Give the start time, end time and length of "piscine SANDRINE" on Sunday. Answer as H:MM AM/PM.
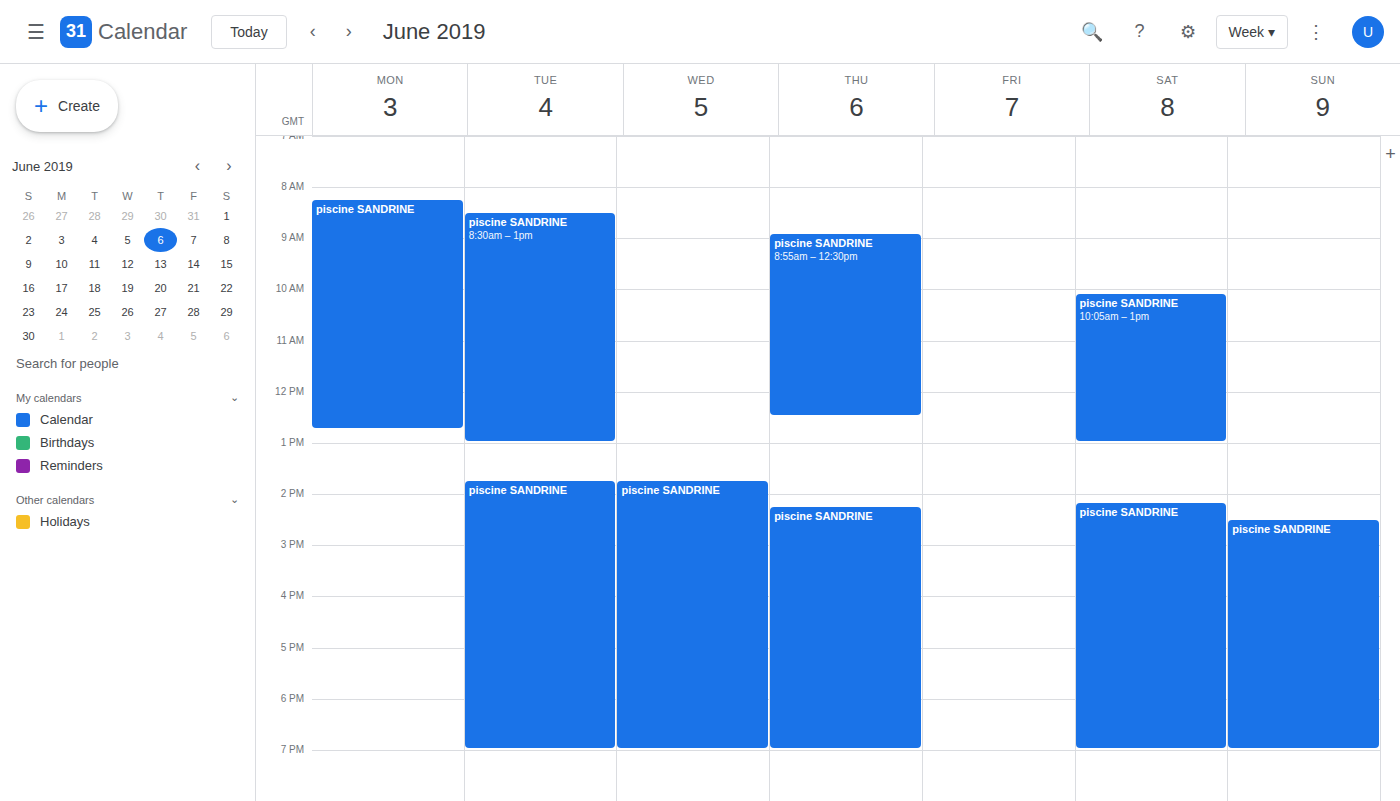
2:30 PM to 7:00 PM, 4 hours 30 minutes